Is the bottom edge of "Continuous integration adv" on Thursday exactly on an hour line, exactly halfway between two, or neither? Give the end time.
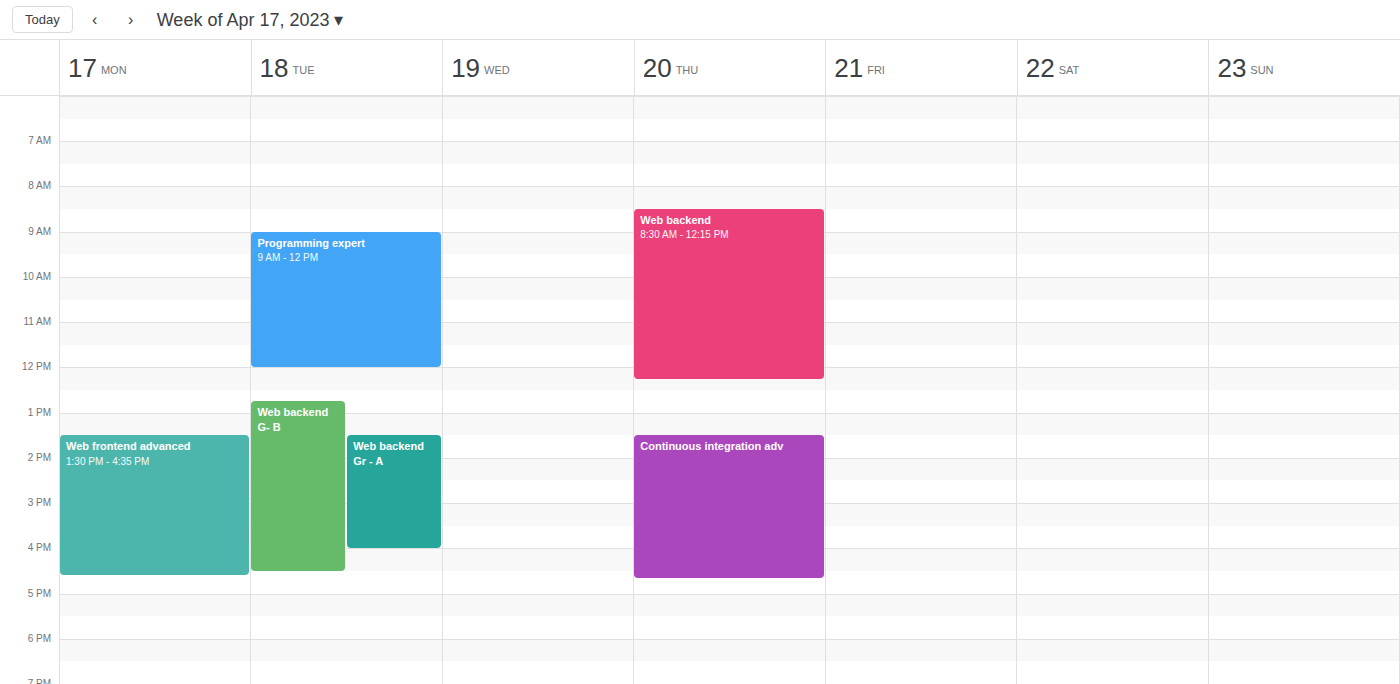
4:40 PM -- neither: 40 minutes below the 4 PM line and 20 minutes above the 5 PM line.